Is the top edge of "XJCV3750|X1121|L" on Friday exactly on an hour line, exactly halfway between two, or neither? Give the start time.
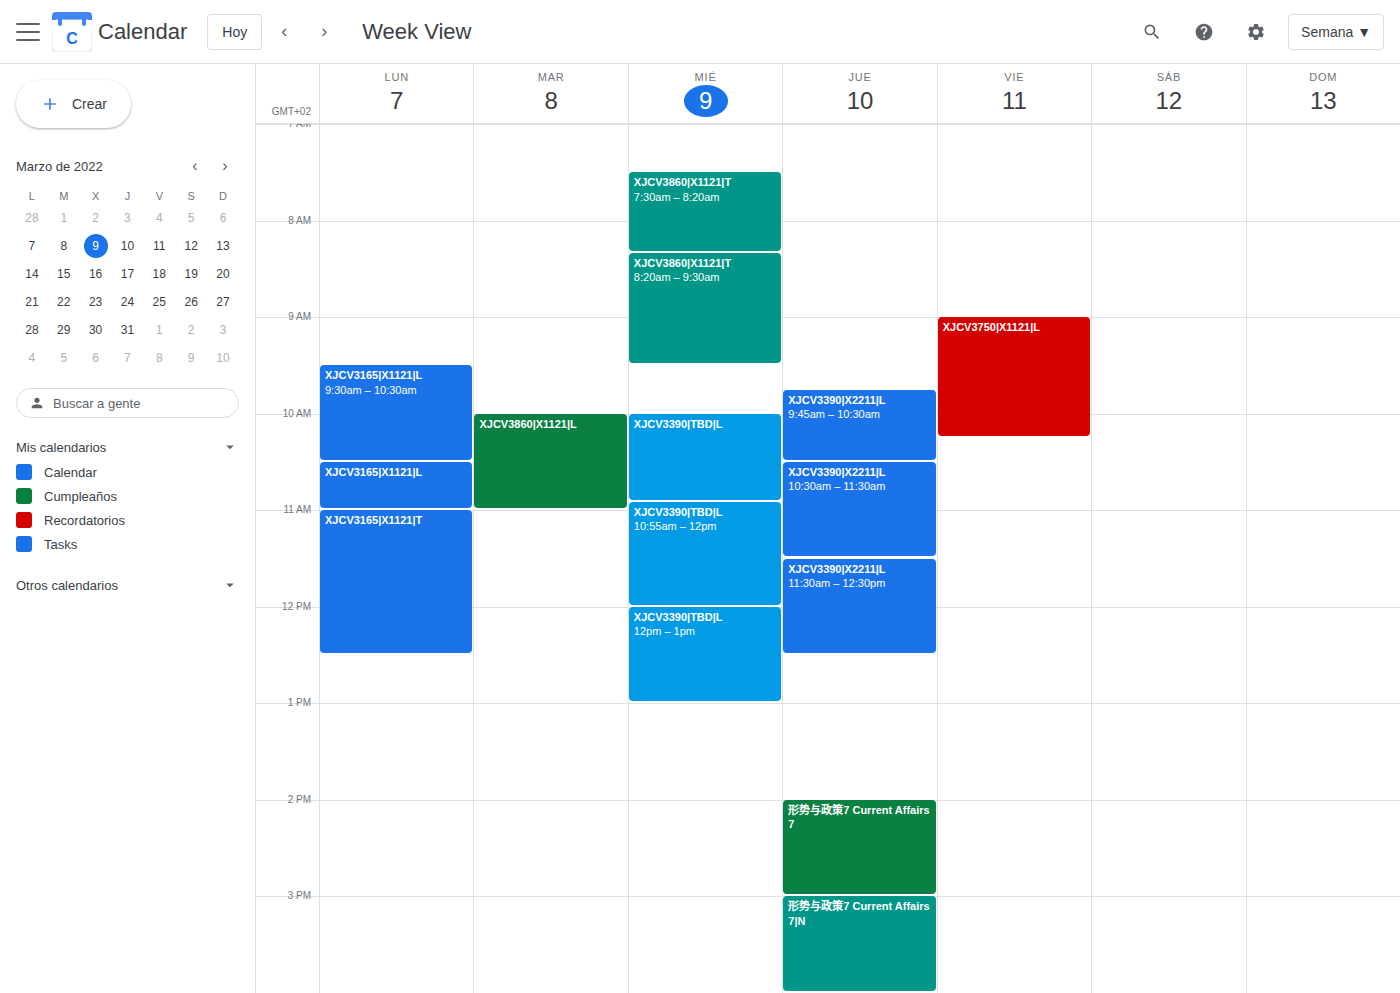
9:00 AM -- exactly on the 9 AM line.